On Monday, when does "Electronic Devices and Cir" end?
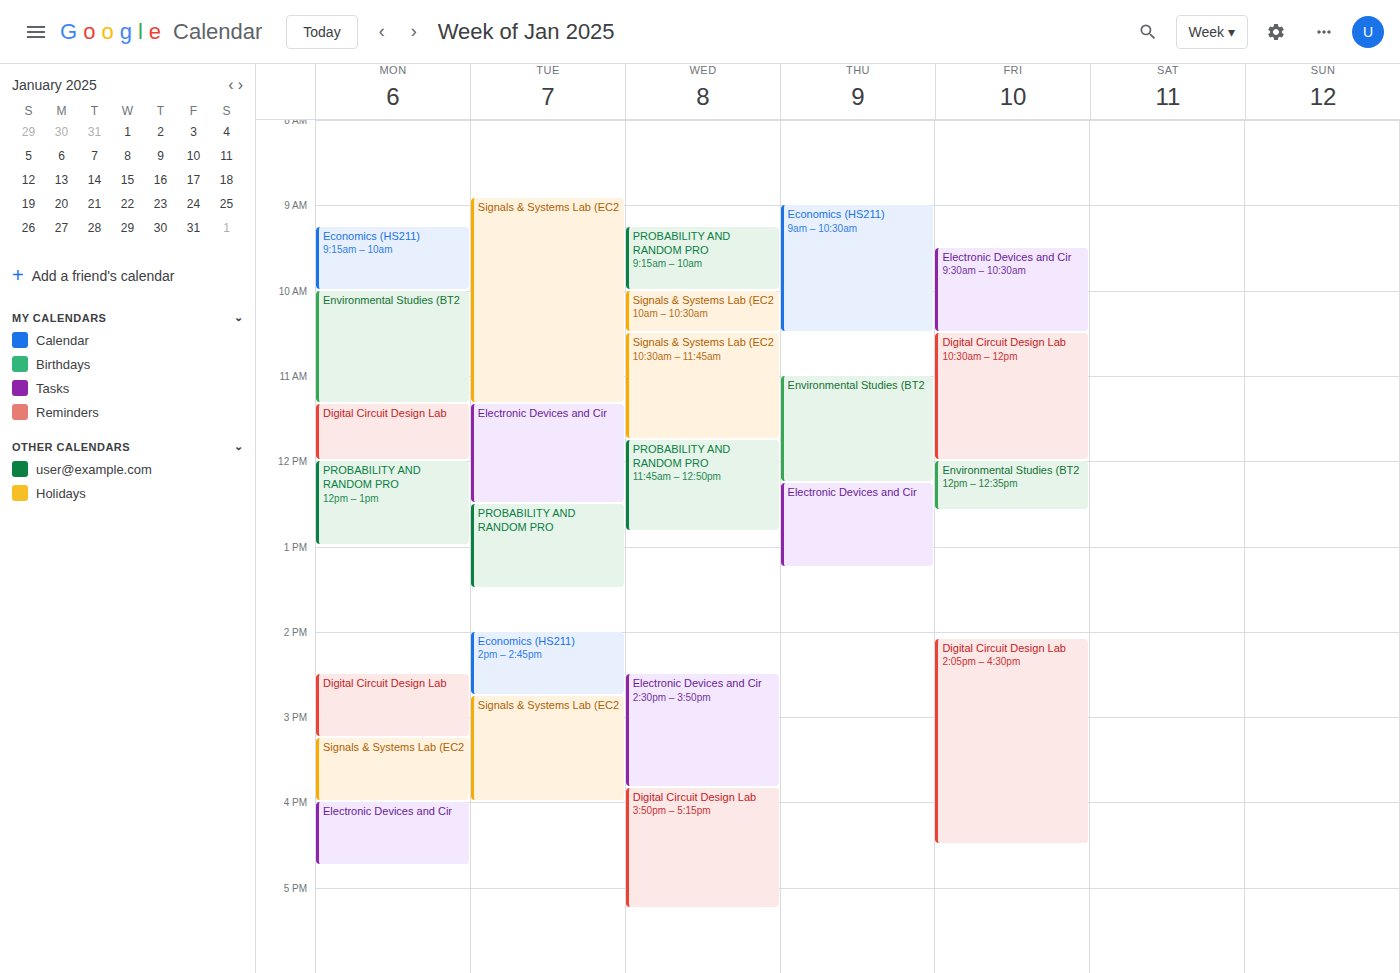
4:45 PM